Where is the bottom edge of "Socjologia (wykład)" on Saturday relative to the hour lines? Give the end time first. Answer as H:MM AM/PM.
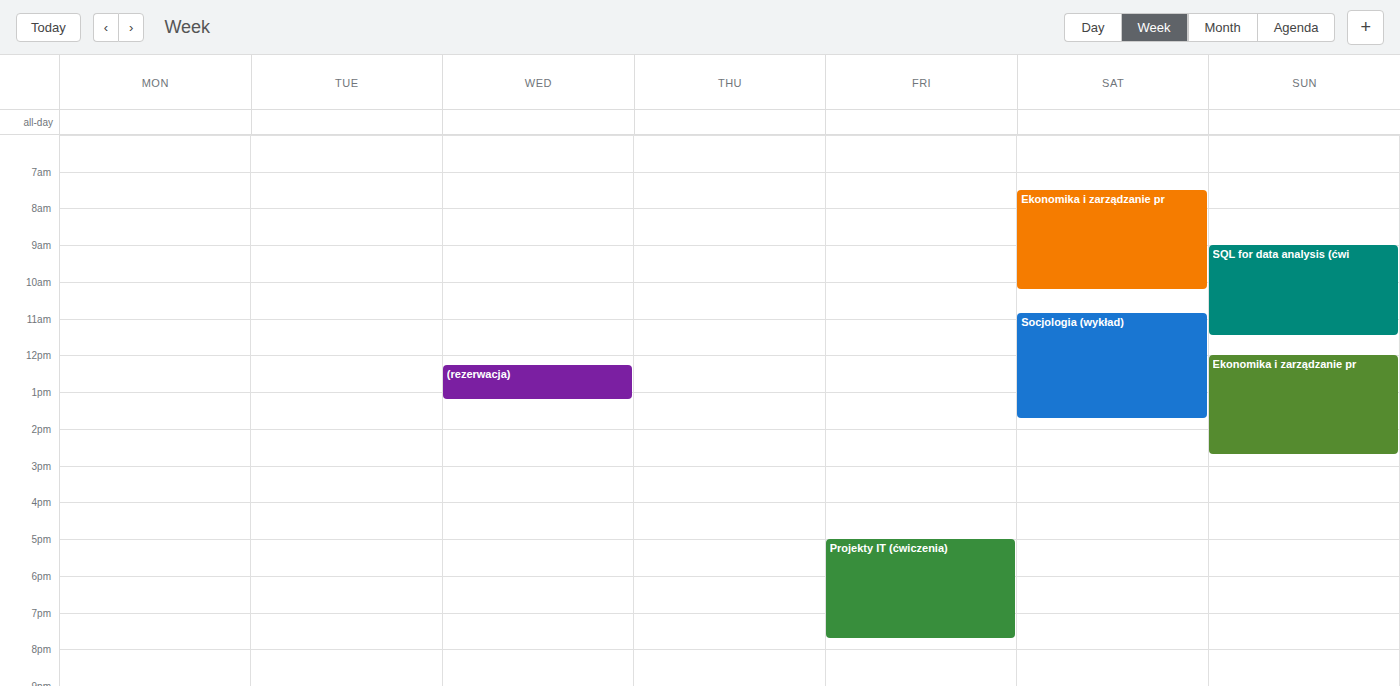
1:45 PM -- neither: three quarters of the way from the 1 PM line to the 2 PM line.